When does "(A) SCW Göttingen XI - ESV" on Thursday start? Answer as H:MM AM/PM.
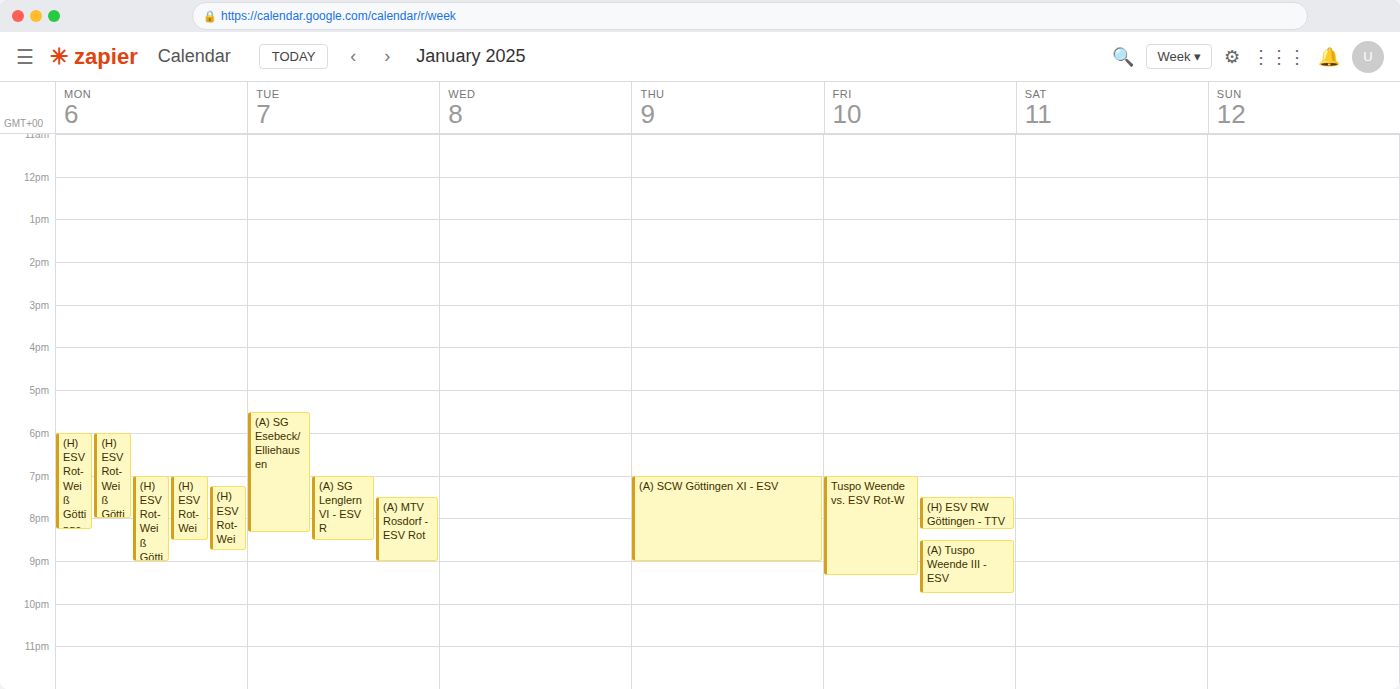
7:00 PM